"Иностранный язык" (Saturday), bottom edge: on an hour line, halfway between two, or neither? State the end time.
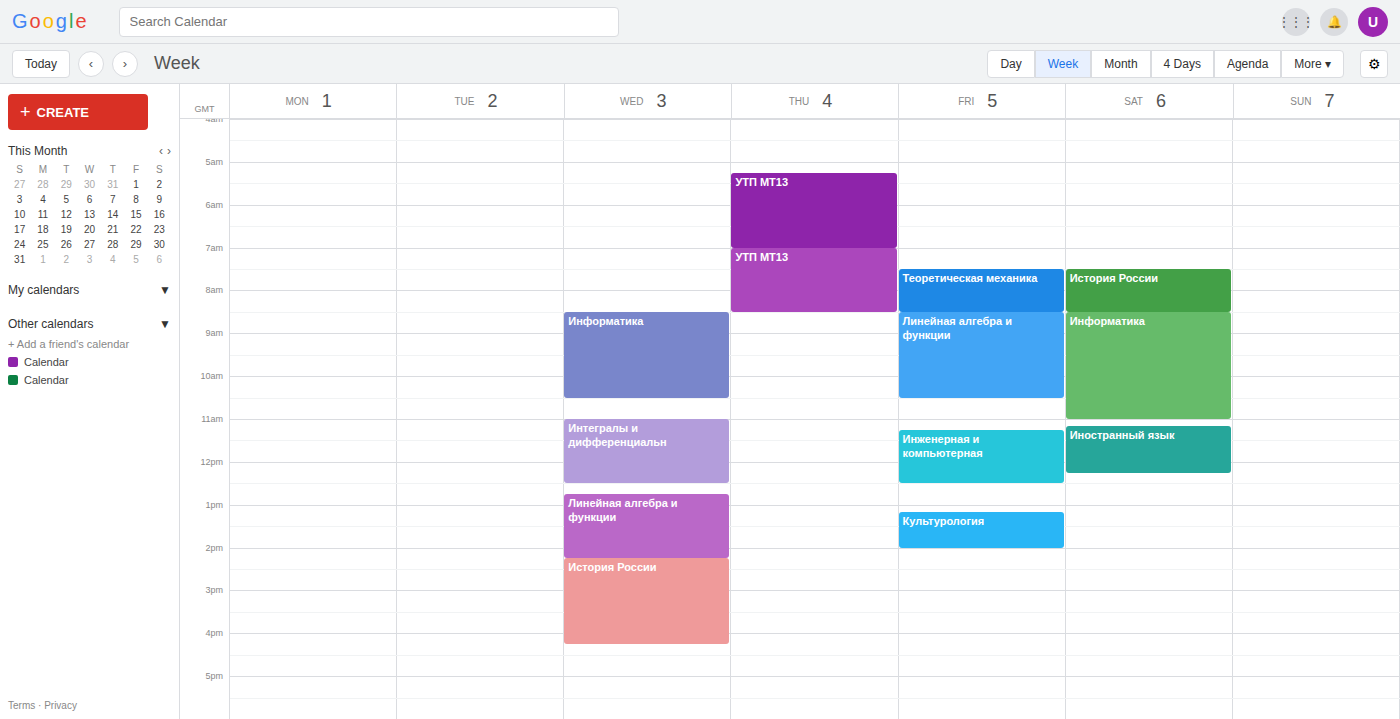
12:15 PM -- neither: a quarter of the way from the 12 PM line to the 1 PM line.